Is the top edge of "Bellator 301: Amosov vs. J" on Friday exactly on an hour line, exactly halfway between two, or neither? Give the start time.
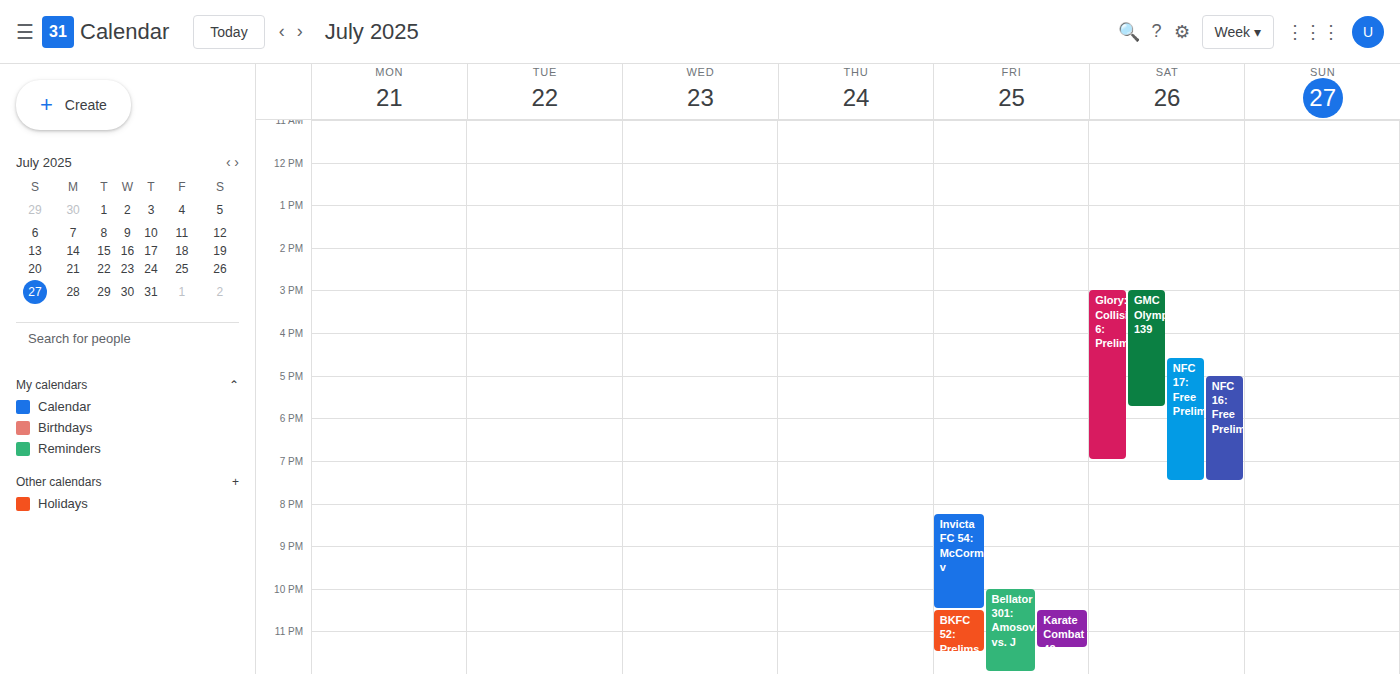
10:00 PM -- exactly on the 10 PM line.